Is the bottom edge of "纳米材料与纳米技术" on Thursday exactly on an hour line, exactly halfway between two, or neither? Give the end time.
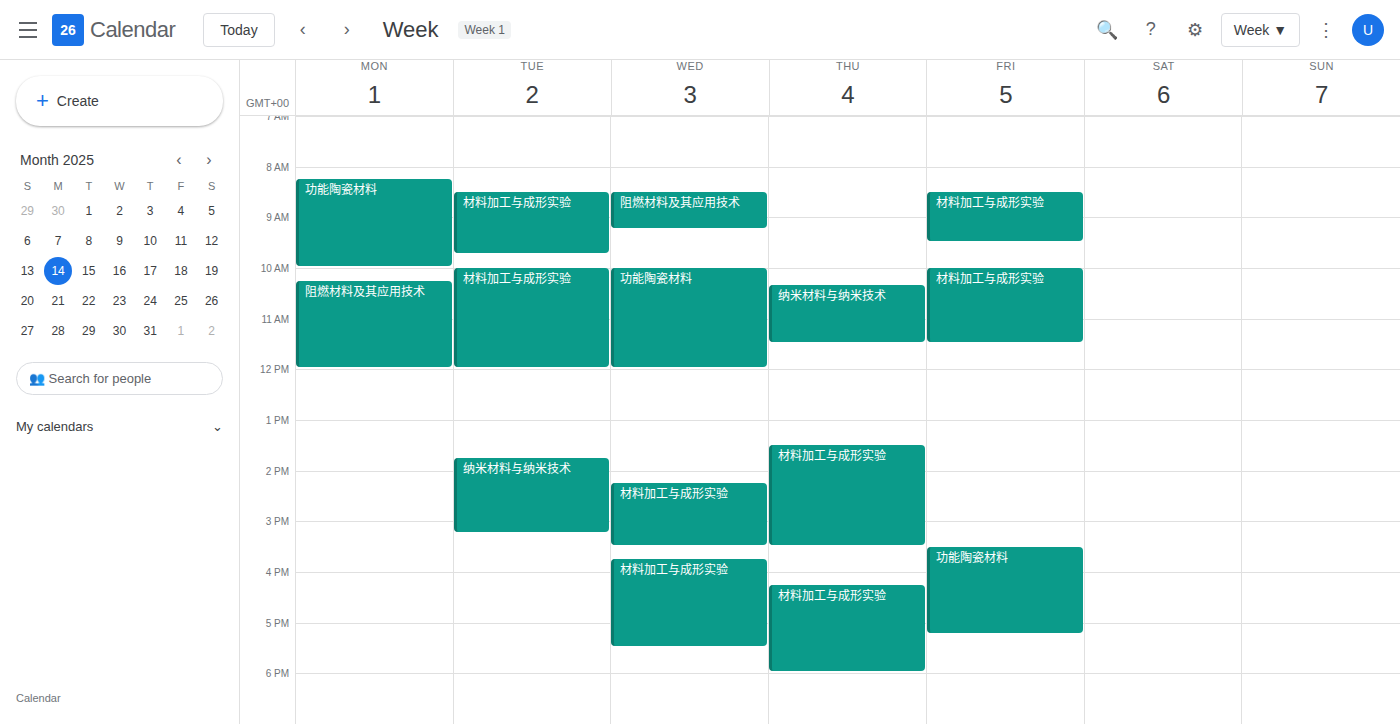
11:30 AM -- halfway between the 11 AM and 12 PM lines.